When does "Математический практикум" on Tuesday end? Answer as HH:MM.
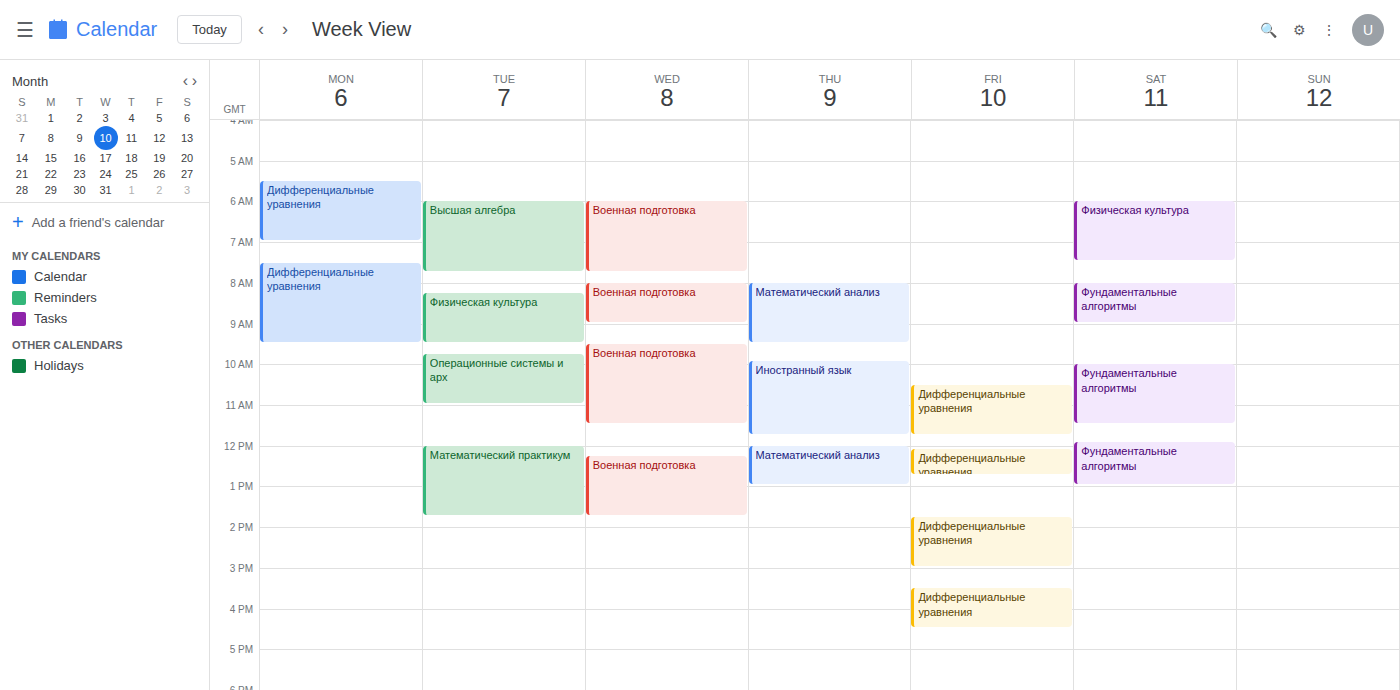
13:45